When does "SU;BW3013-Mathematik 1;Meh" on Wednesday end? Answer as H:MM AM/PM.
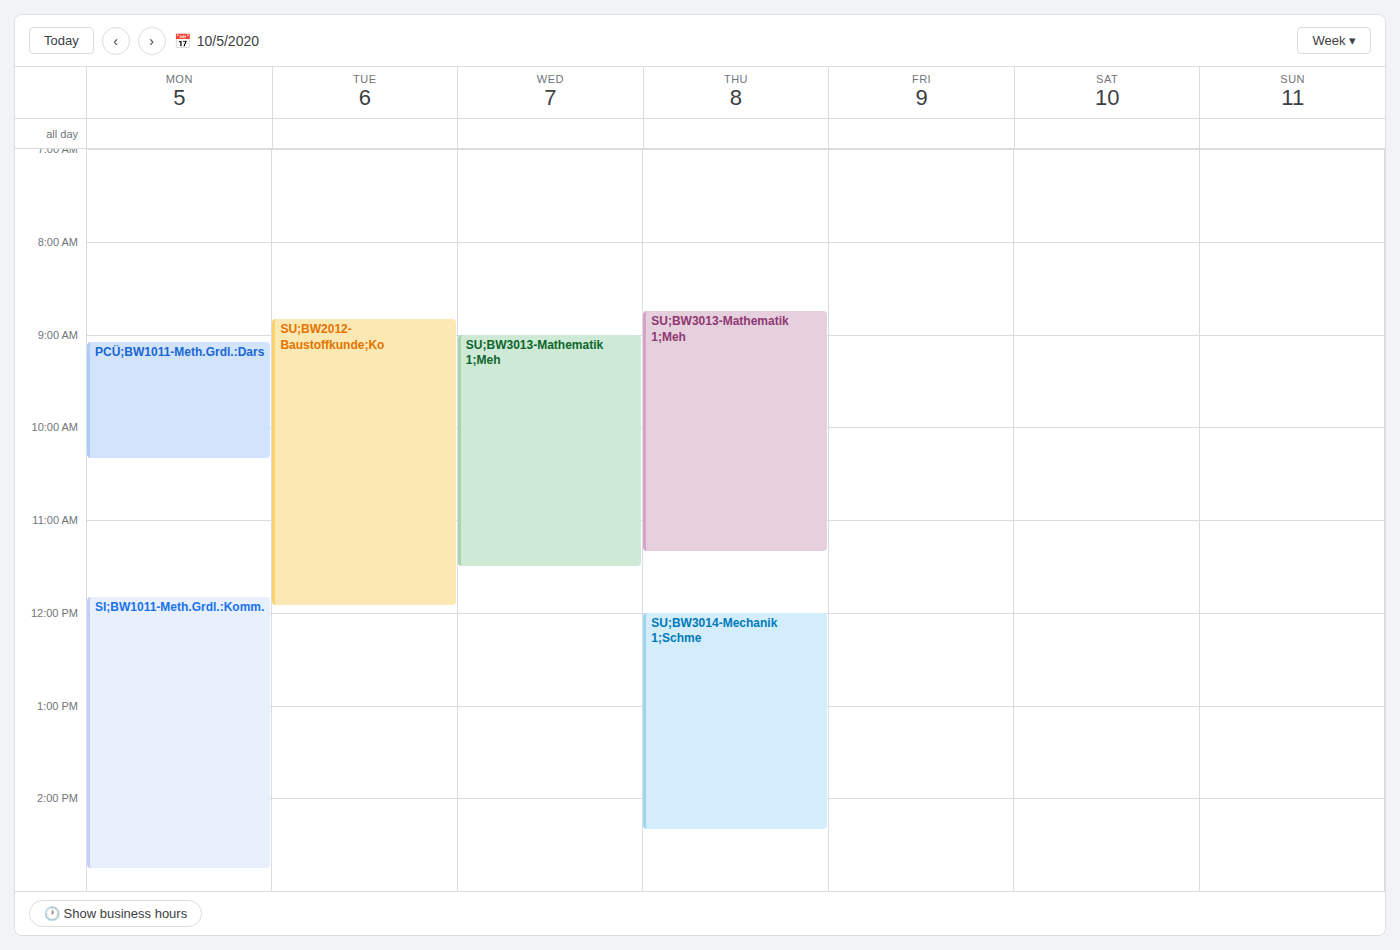
11:30 AM